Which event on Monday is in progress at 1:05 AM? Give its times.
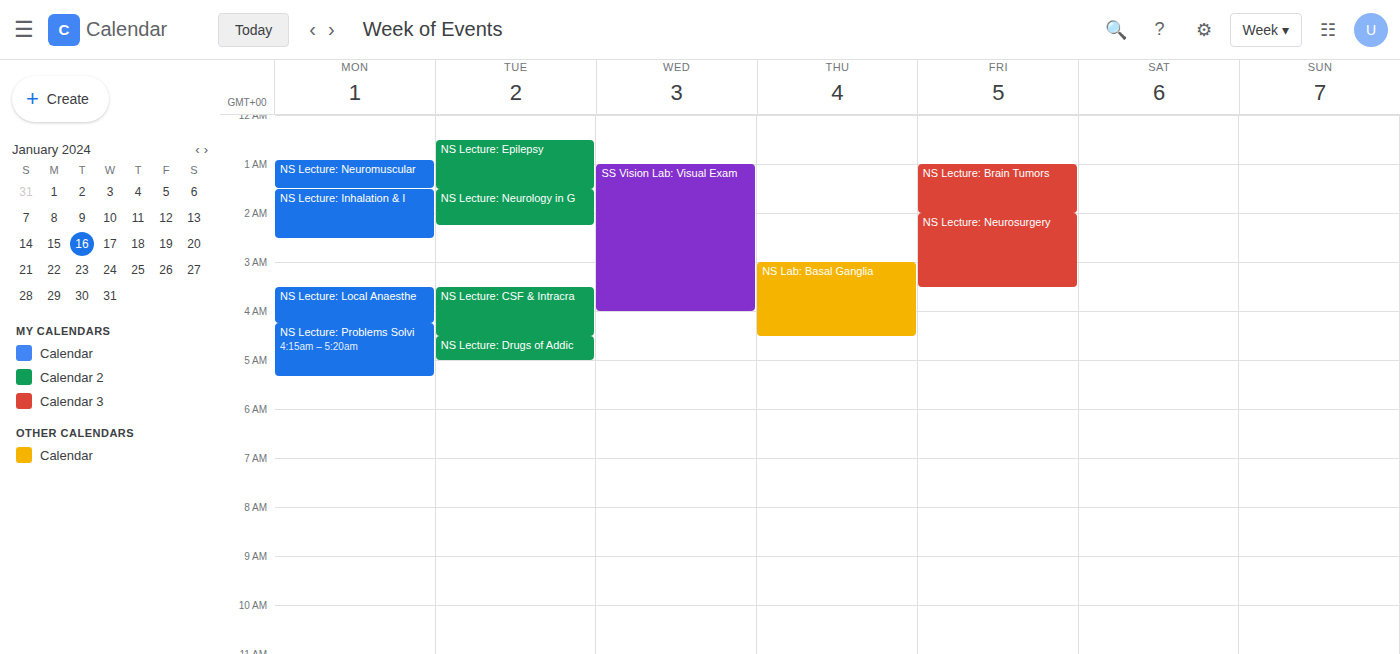
"NS Lecture: Neuromuscular", 12:55 AM to 1:30 AM